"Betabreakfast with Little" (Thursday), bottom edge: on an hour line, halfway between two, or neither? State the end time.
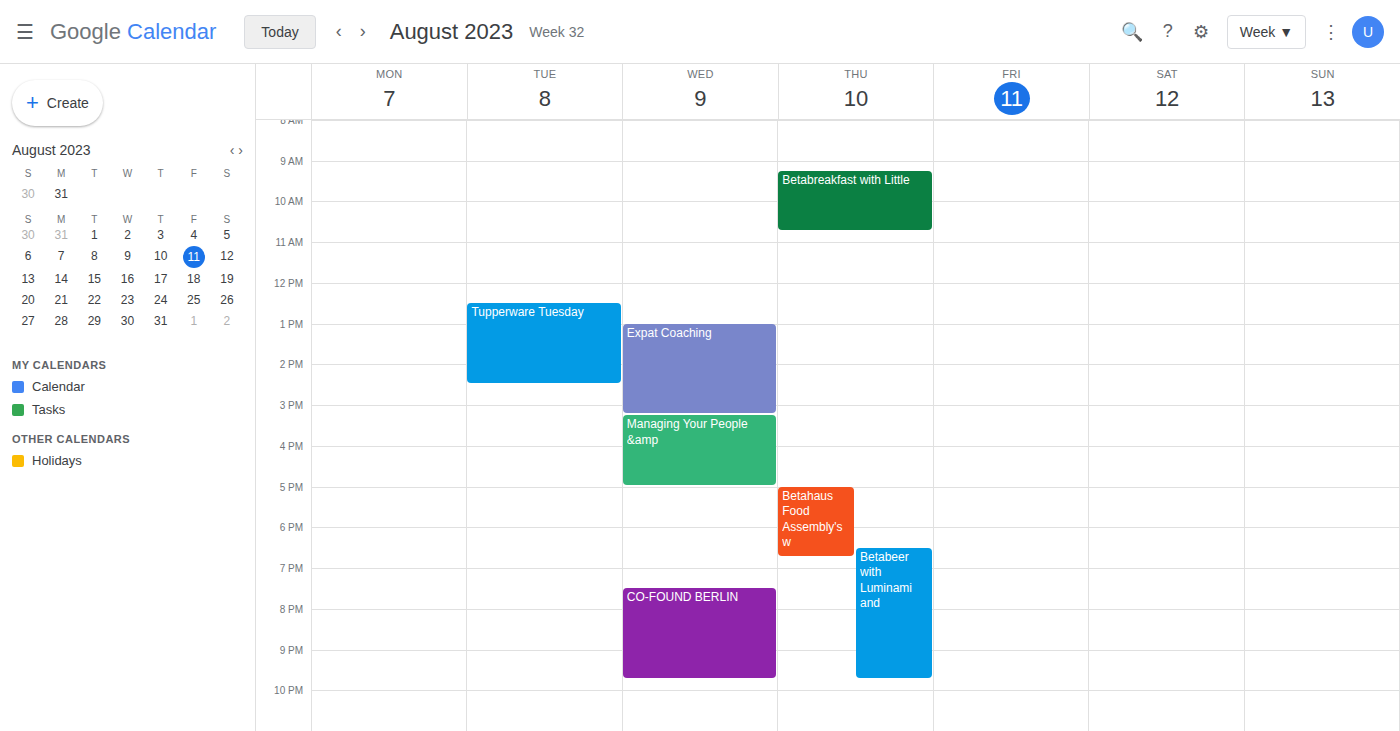
10:45 AM -- neither: three quarters of the way from the 10 AM line to the 11 AM line.